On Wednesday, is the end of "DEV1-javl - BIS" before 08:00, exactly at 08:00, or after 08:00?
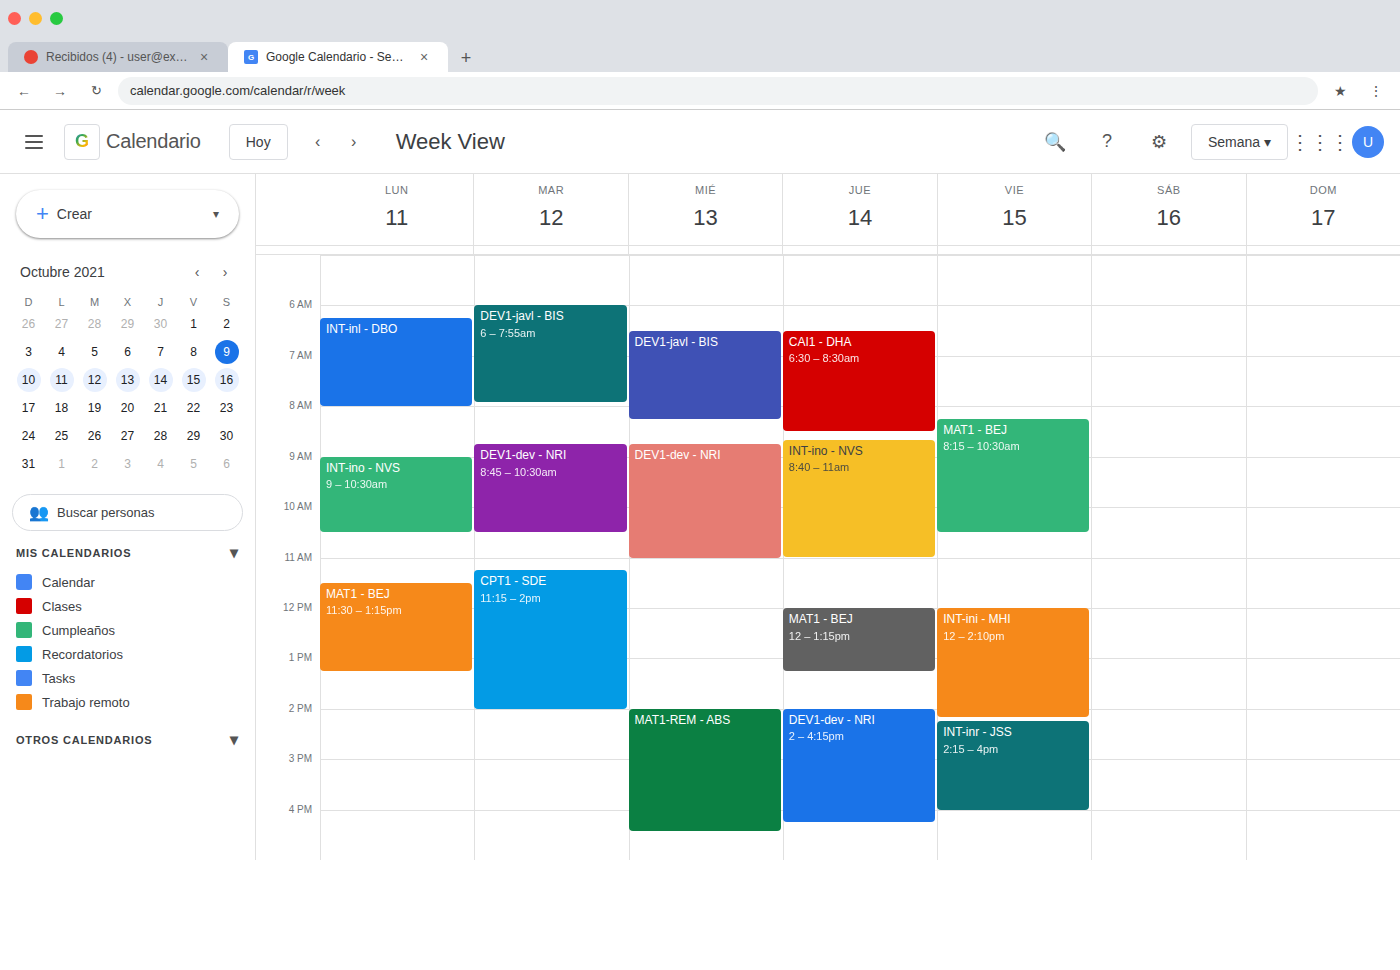
08:15 -- after 08:00, 15 minutes below the 08:00 line.